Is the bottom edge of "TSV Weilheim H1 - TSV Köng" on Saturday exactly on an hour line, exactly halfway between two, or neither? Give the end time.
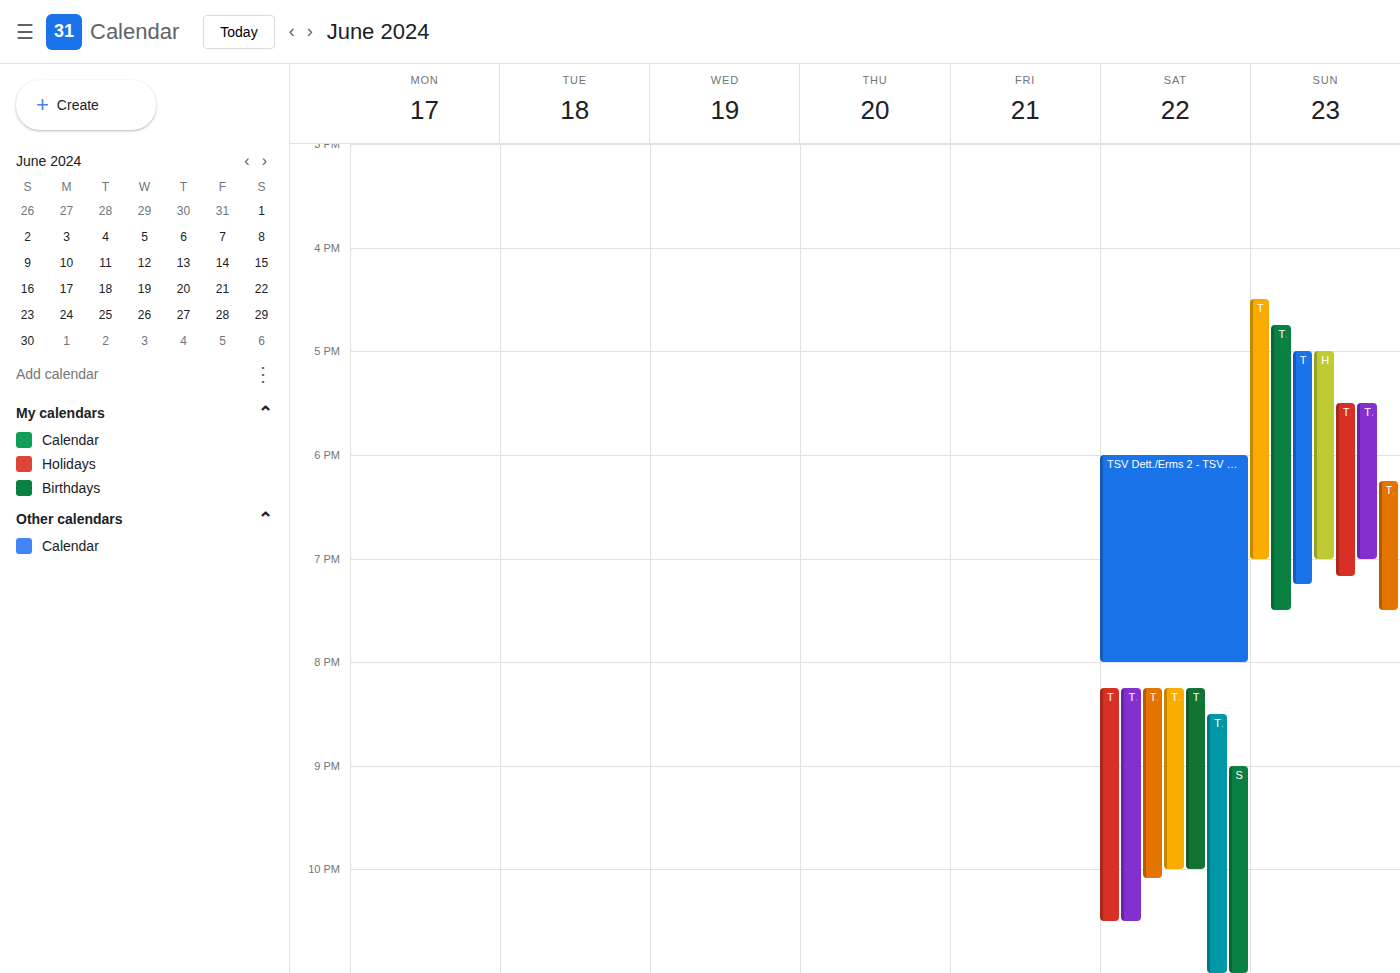
10:05 PM -- neither: 5 minutes below the 10 PM line and 55 minutes above the 11 PM line.